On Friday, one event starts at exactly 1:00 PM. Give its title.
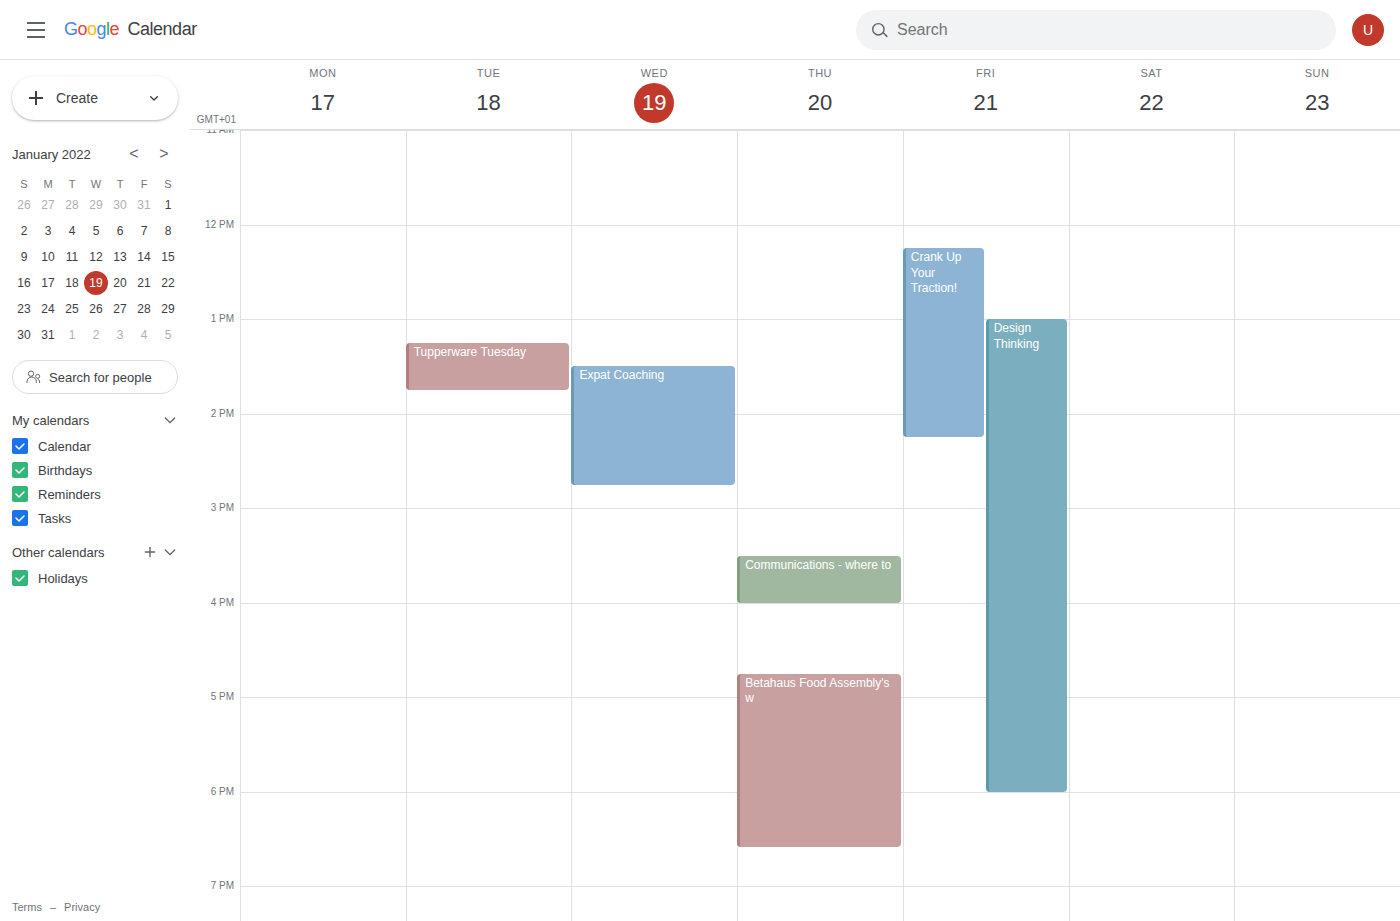
"Design Thinking"